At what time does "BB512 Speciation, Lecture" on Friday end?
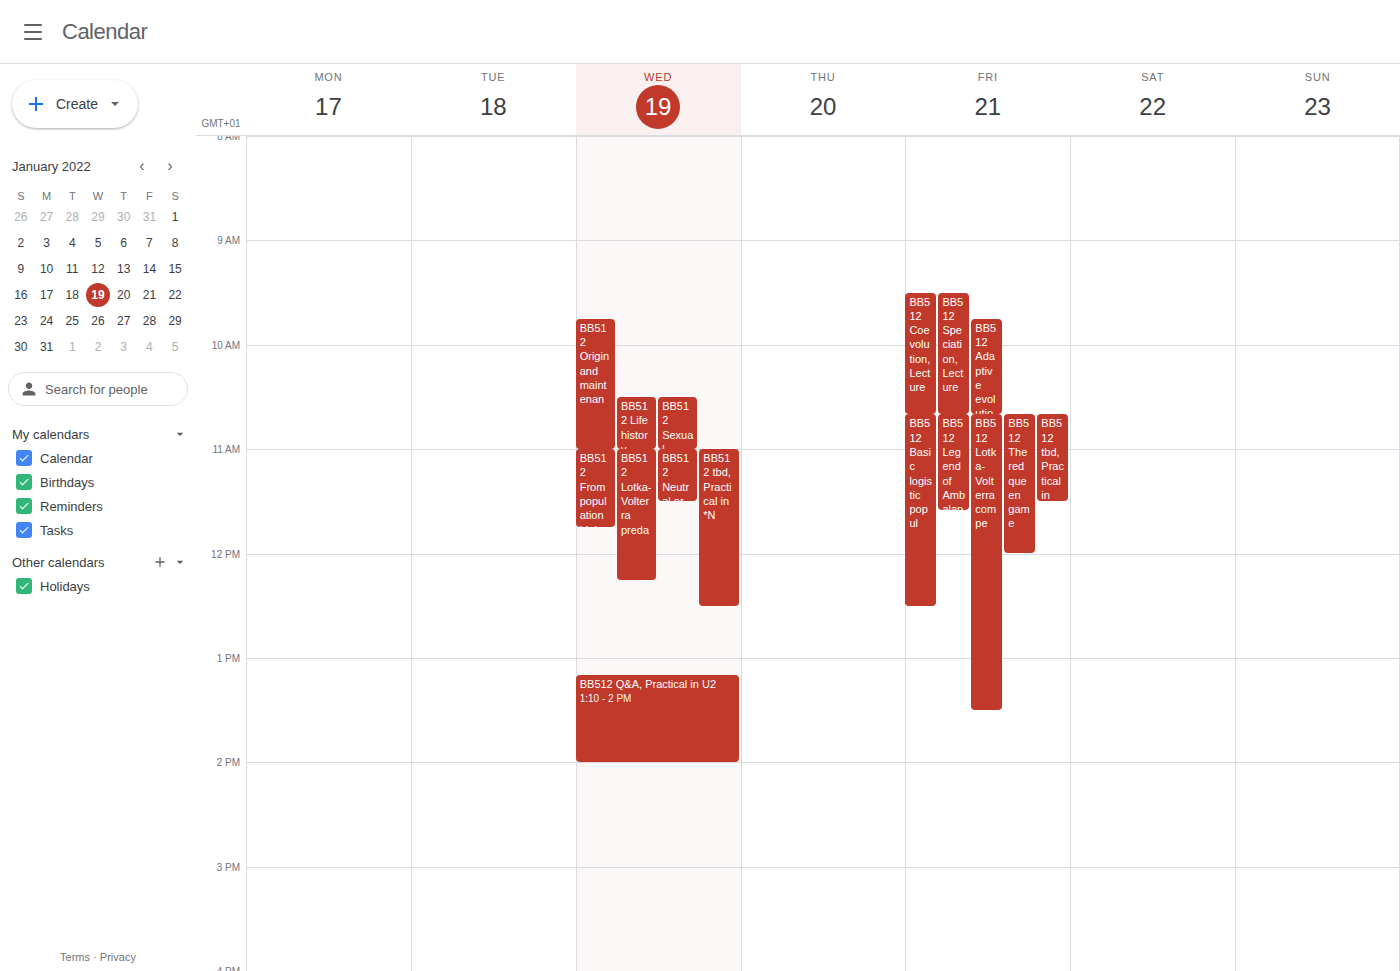
10:40 AM